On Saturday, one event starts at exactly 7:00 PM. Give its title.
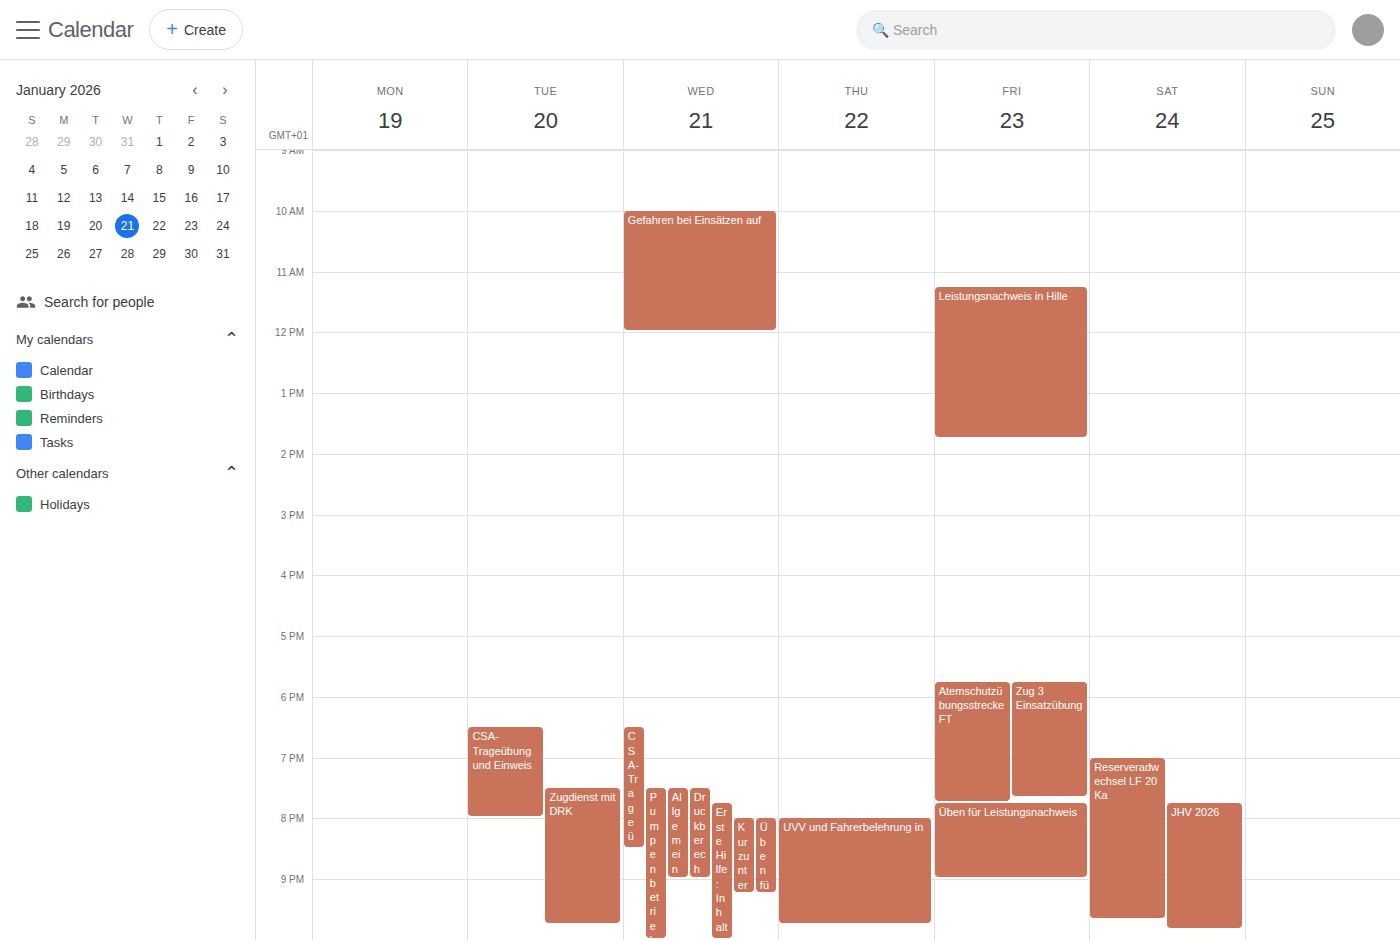
"Reserveradwechsel LF 20 Ka"